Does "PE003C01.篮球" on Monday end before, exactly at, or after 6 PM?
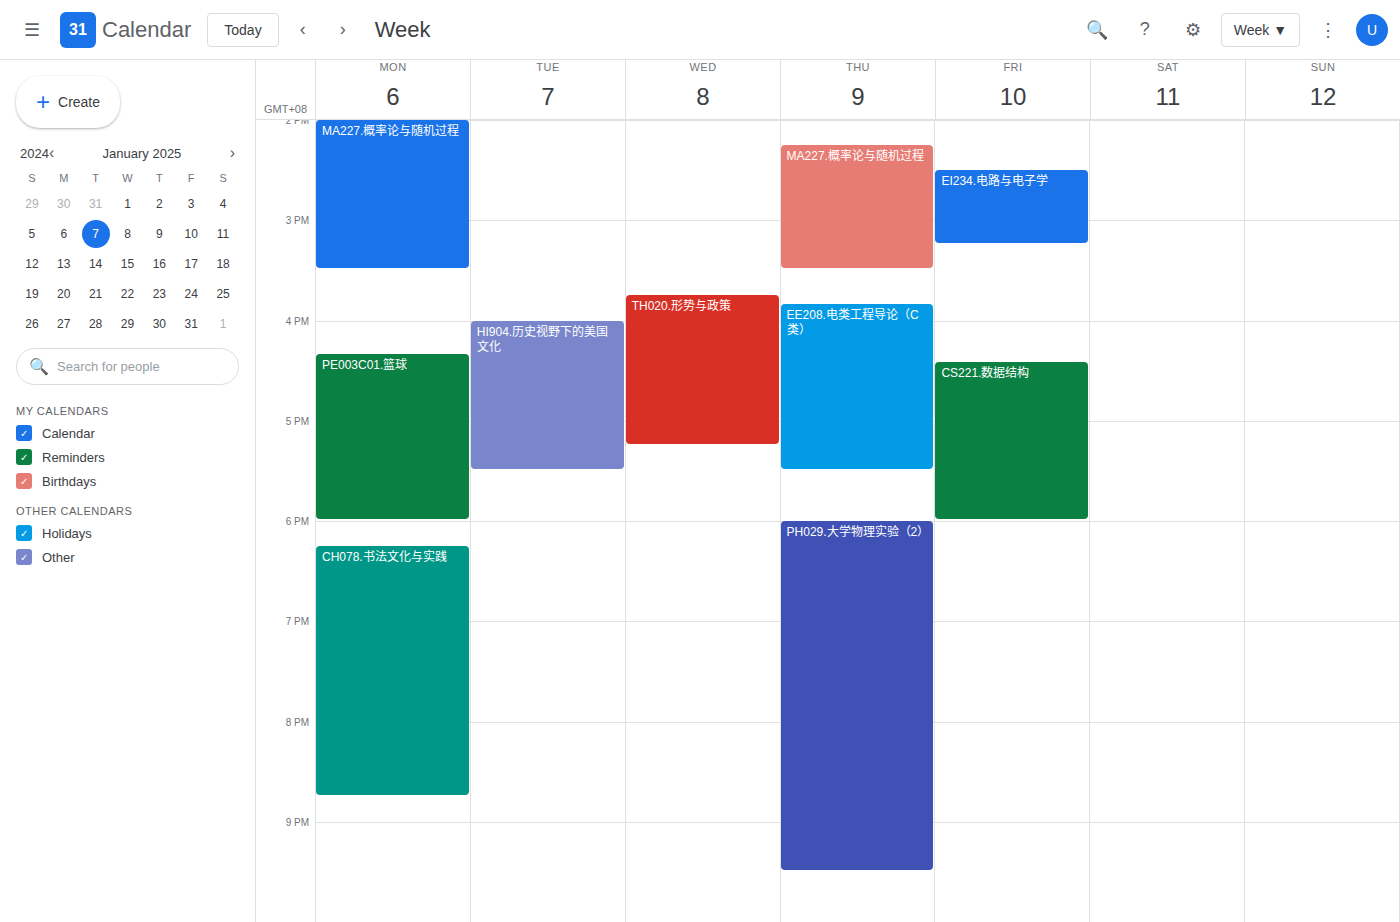
6:00 PM -- exactly at 6 PM, on the 6 PM line.